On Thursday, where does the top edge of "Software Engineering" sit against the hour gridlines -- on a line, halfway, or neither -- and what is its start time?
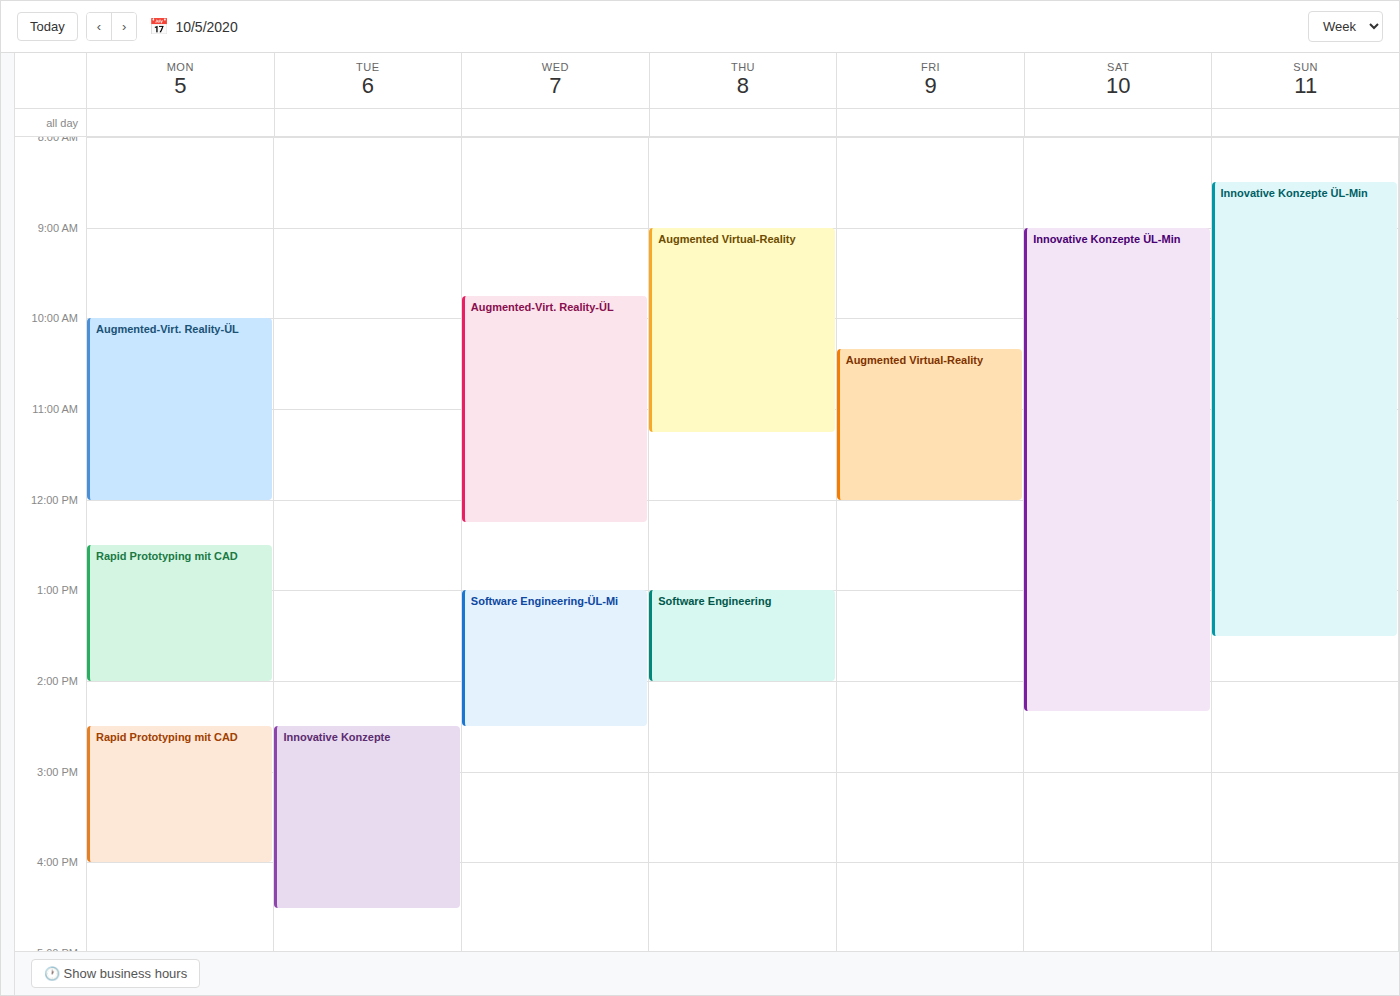
1:00 PM -- exactly on the 1 PM line.